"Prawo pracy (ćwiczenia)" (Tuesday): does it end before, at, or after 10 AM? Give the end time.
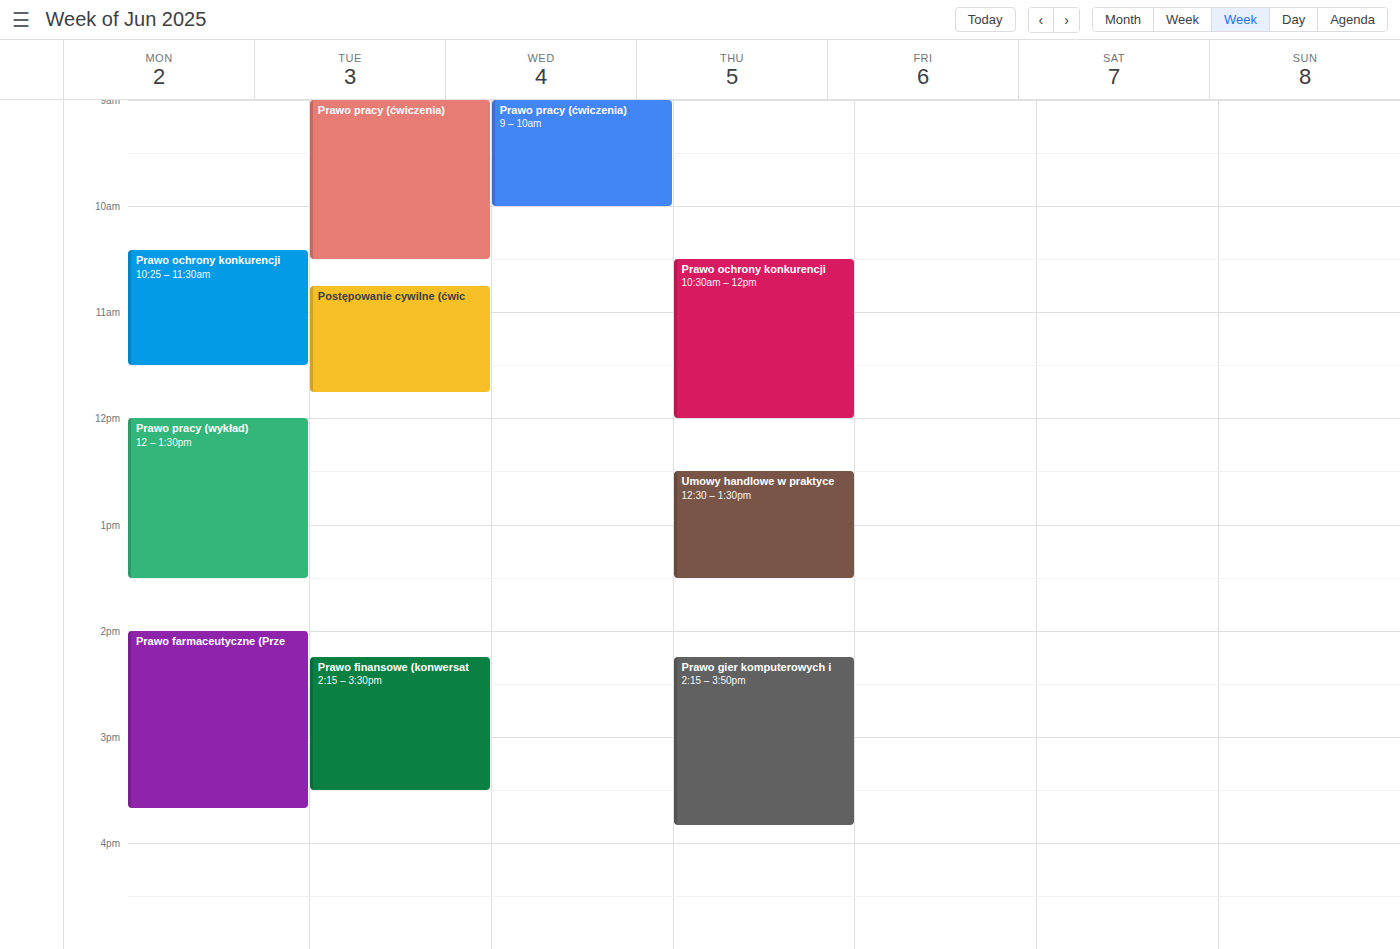
10:30 AM -- after 10 AM, 30 minutes below the 10 AM line.